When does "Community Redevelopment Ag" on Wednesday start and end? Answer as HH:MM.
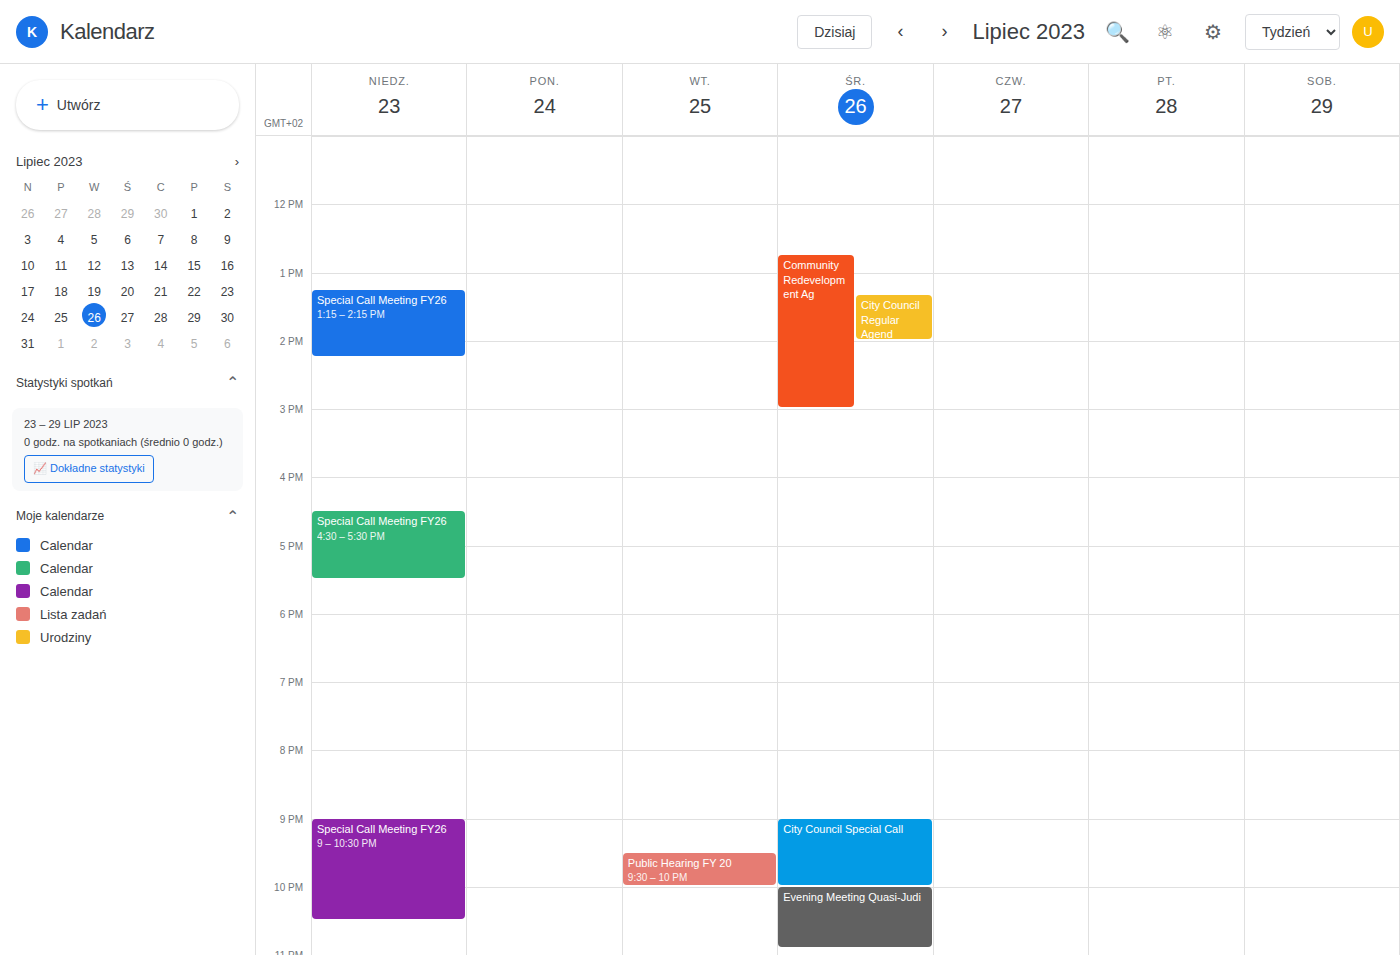
12:45 to 15:00